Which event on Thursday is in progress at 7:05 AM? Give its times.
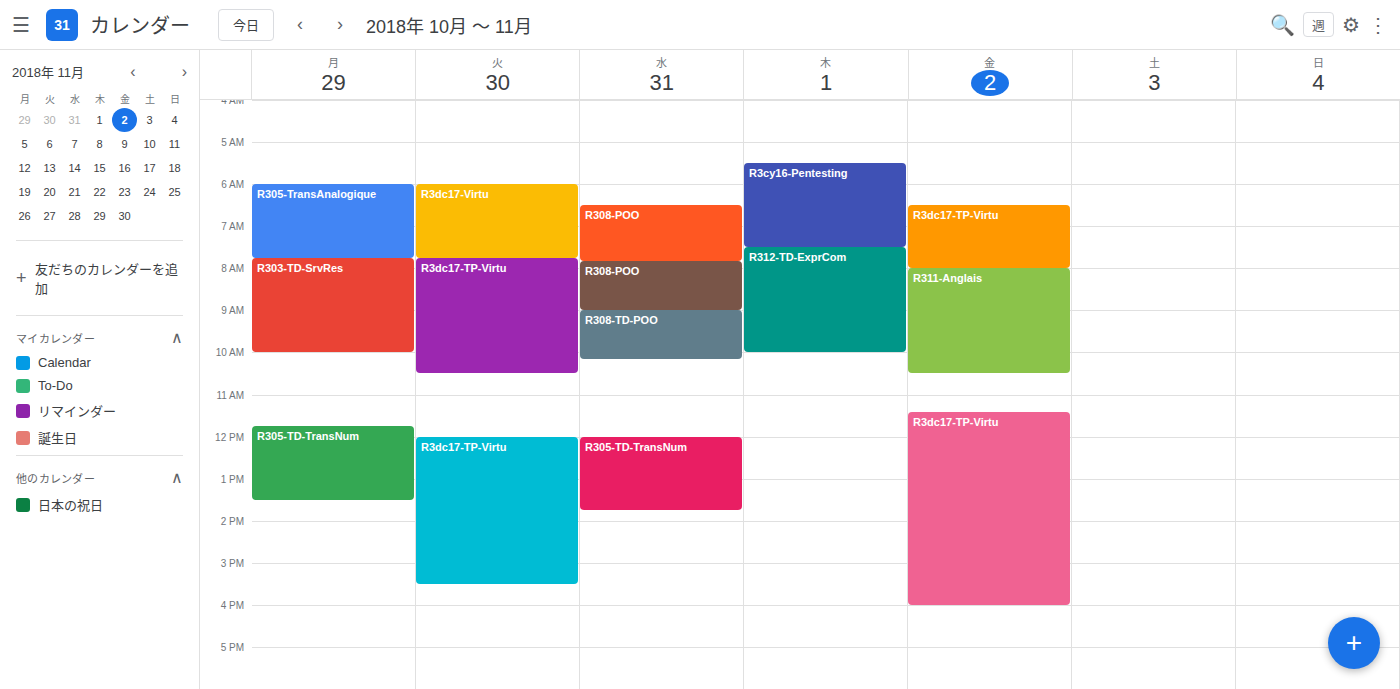
"R3cy16-Pentesting", 5:30 AM to 7:30 AM